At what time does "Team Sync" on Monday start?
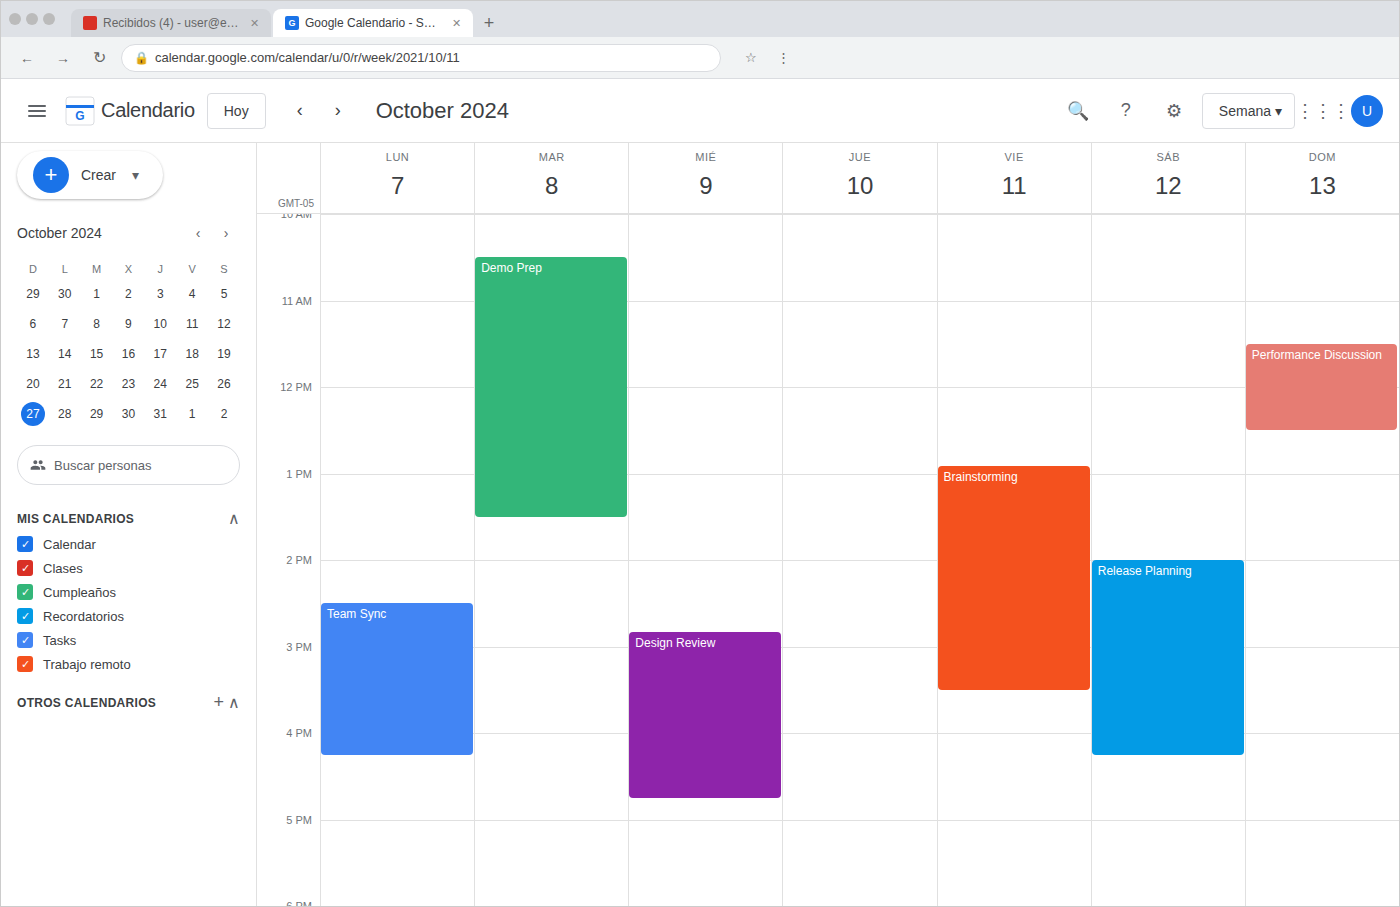
2:30 PM